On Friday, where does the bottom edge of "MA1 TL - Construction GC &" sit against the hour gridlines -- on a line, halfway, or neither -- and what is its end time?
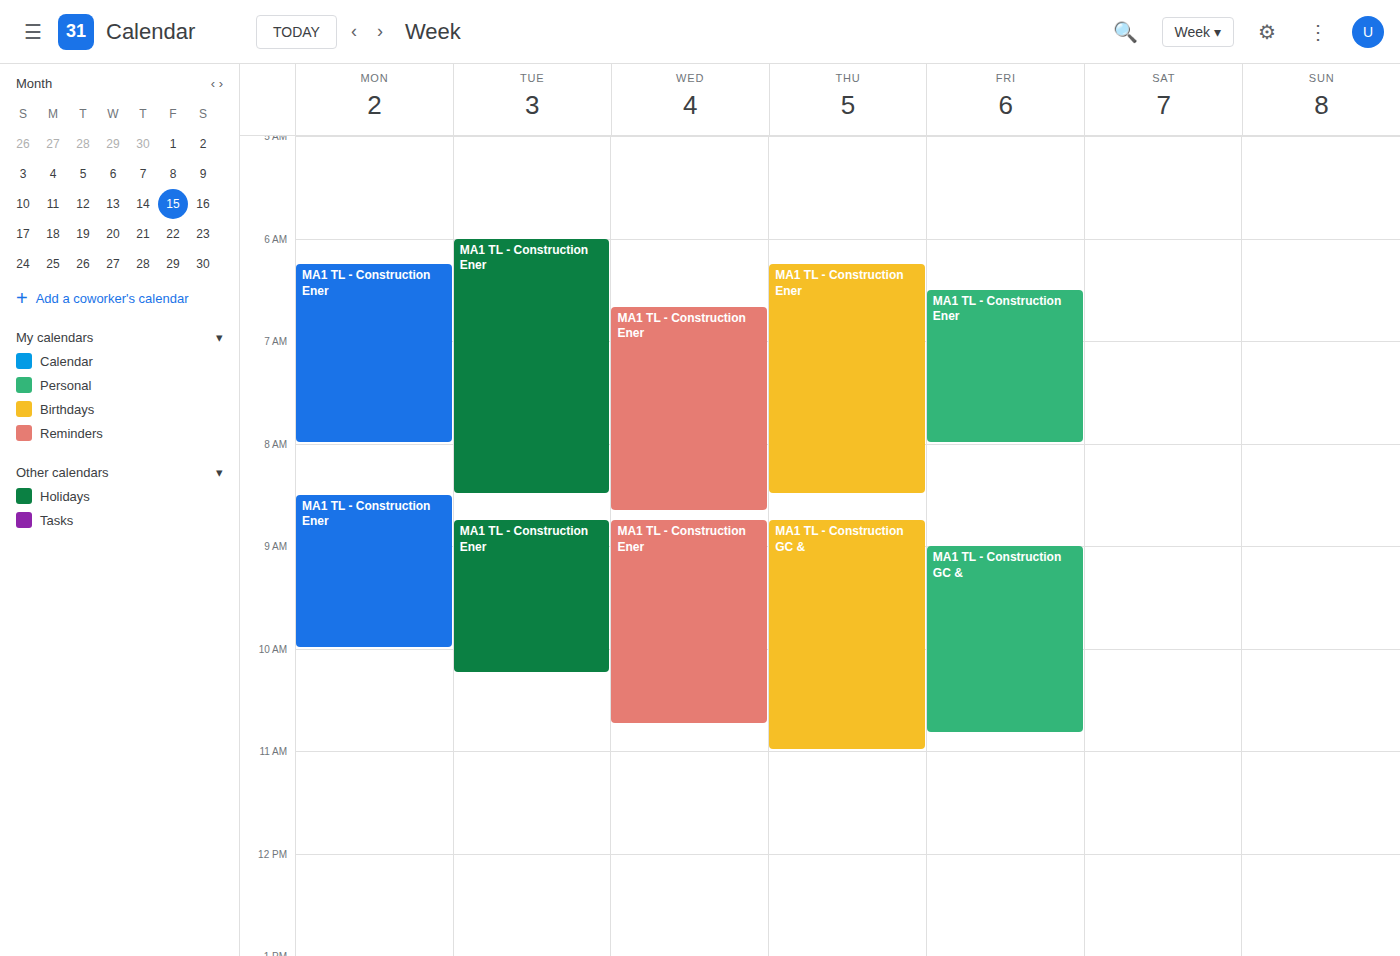
10:50 AM -- neither: 50 minutes below the 10 AM line and 10 minutes above the 11 AM line.